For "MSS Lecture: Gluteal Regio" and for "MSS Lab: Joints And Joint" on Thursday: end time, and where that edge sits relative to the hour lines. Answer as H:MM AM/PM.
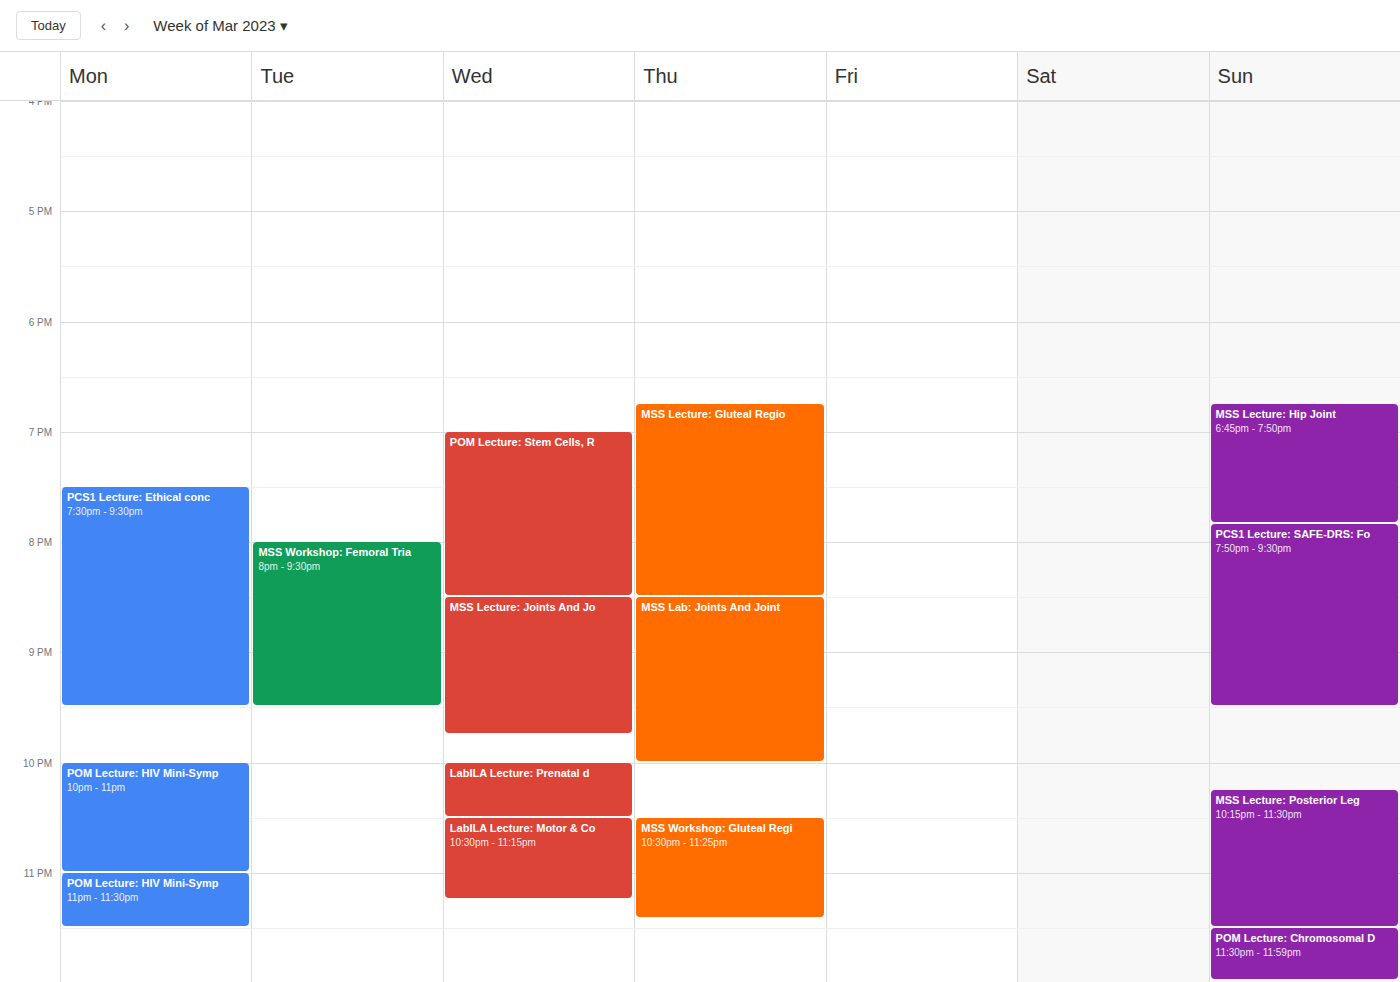
"MSS Lecture: Gluteal Regio": 8:30 PM, halfway between the 8 PM and 9 PM lines. "MSS Lab: Joints And Joint": 10:00 PM, exactly on the 10 PM line.